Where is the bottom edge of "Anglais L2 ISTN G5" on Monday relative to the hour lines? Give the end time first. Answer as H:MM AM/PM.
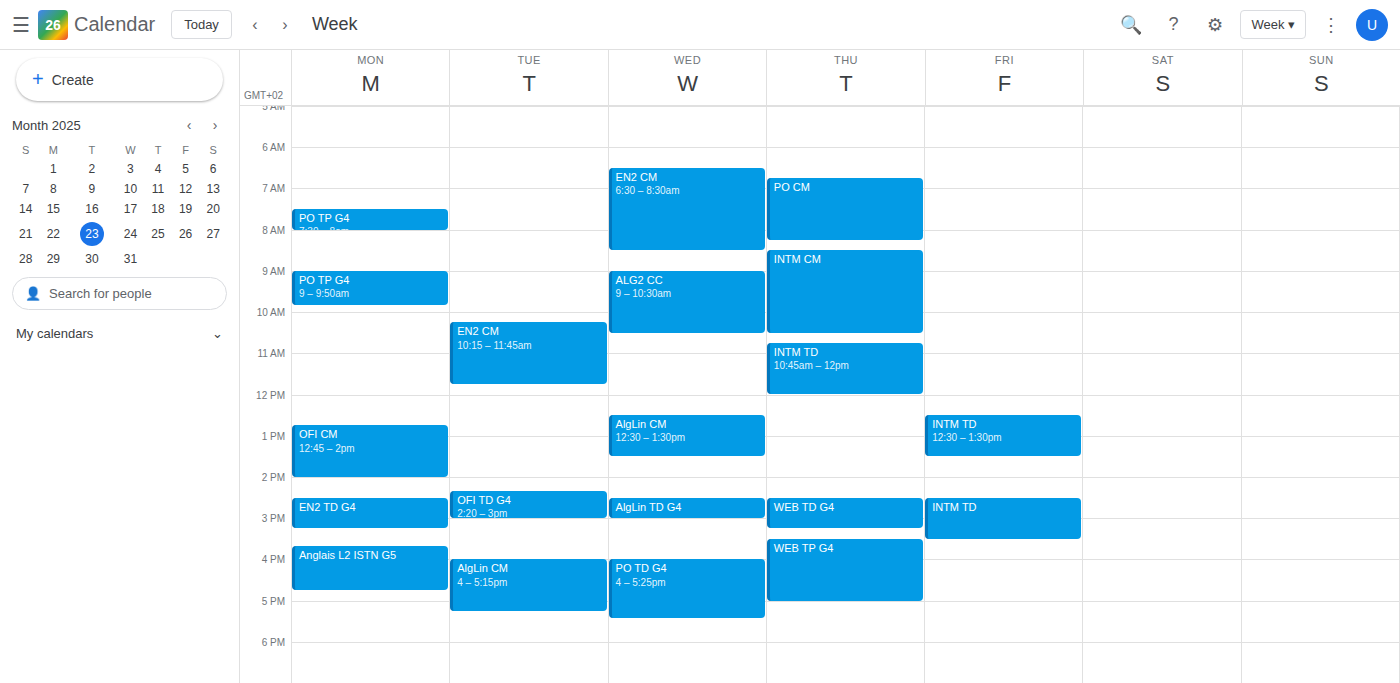
4:45 PM -- neither: three quarters of the way from the 4 PM line to the 5 PM line.